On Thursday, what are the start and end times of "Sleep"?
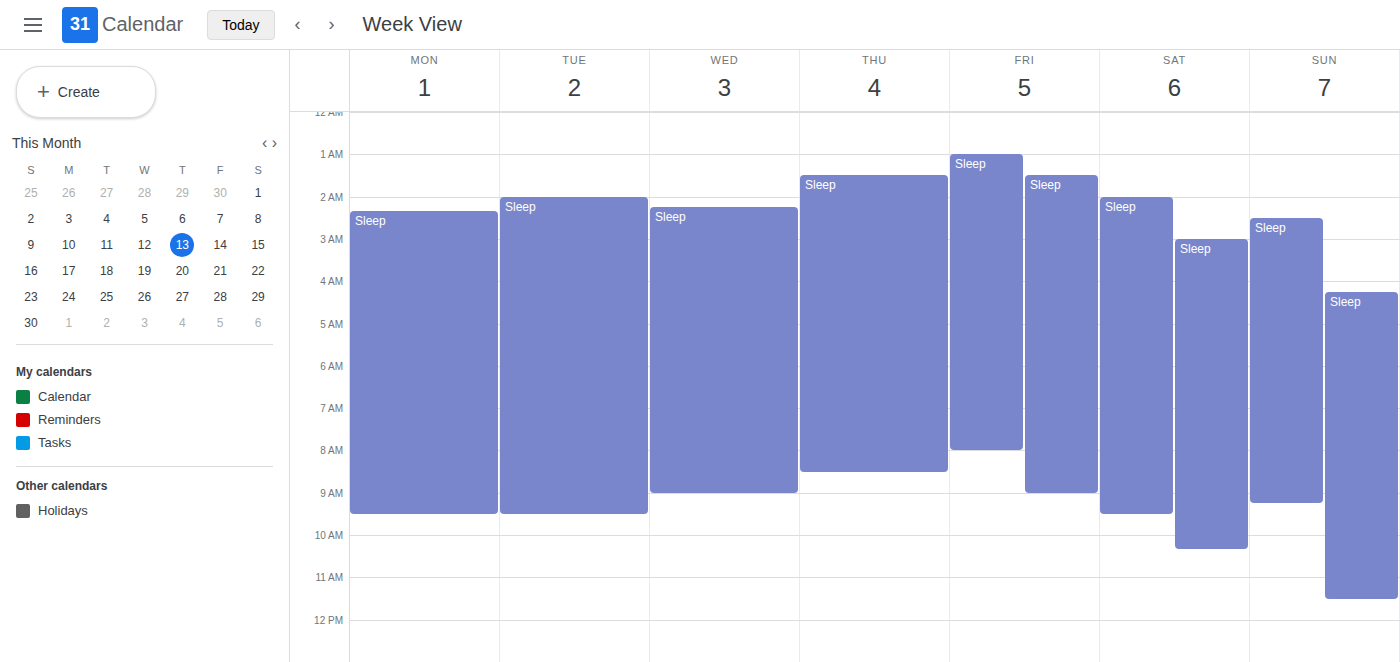
1:30 AM to 8:30 AM